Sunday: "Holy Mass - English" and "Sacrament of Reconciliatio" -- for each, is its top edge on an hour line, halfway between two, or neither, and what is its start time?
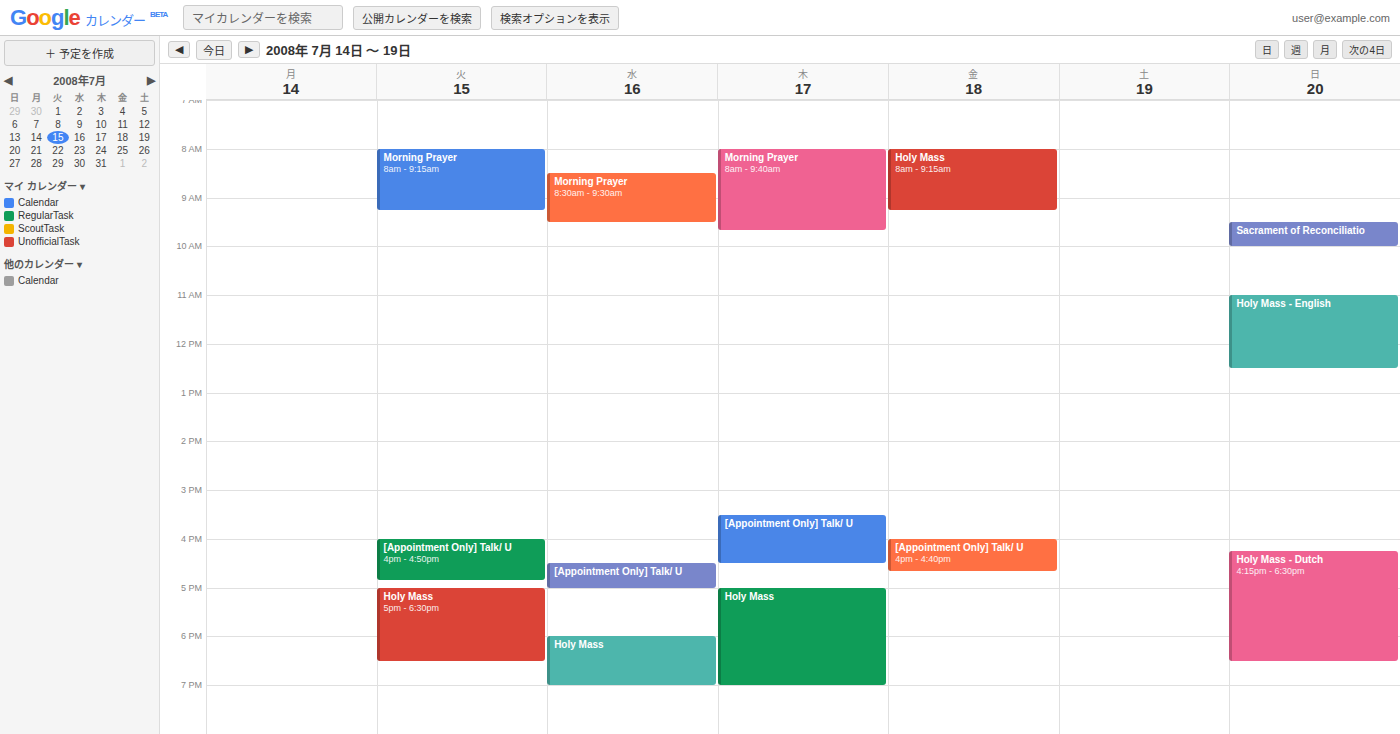
"Holy Mass - English": 11:00 AM, exactly on the 11 AM line. "Sacrament of Reconciliatio": 9:30 AM, halfway between the 9 AM and 10 AM lines.